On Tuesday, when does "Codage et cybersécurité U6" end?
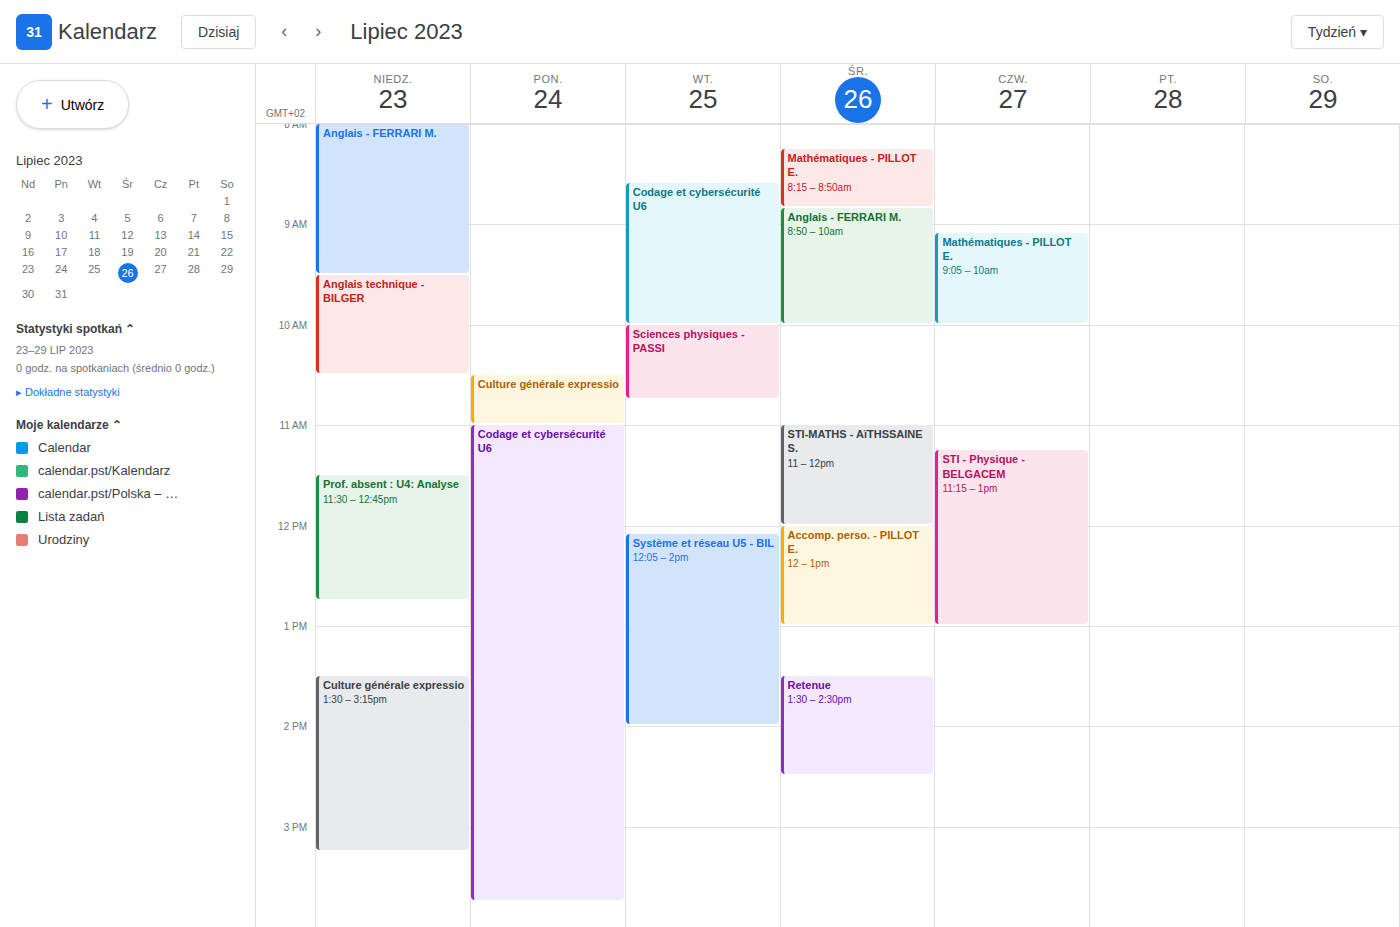
10:00 AM